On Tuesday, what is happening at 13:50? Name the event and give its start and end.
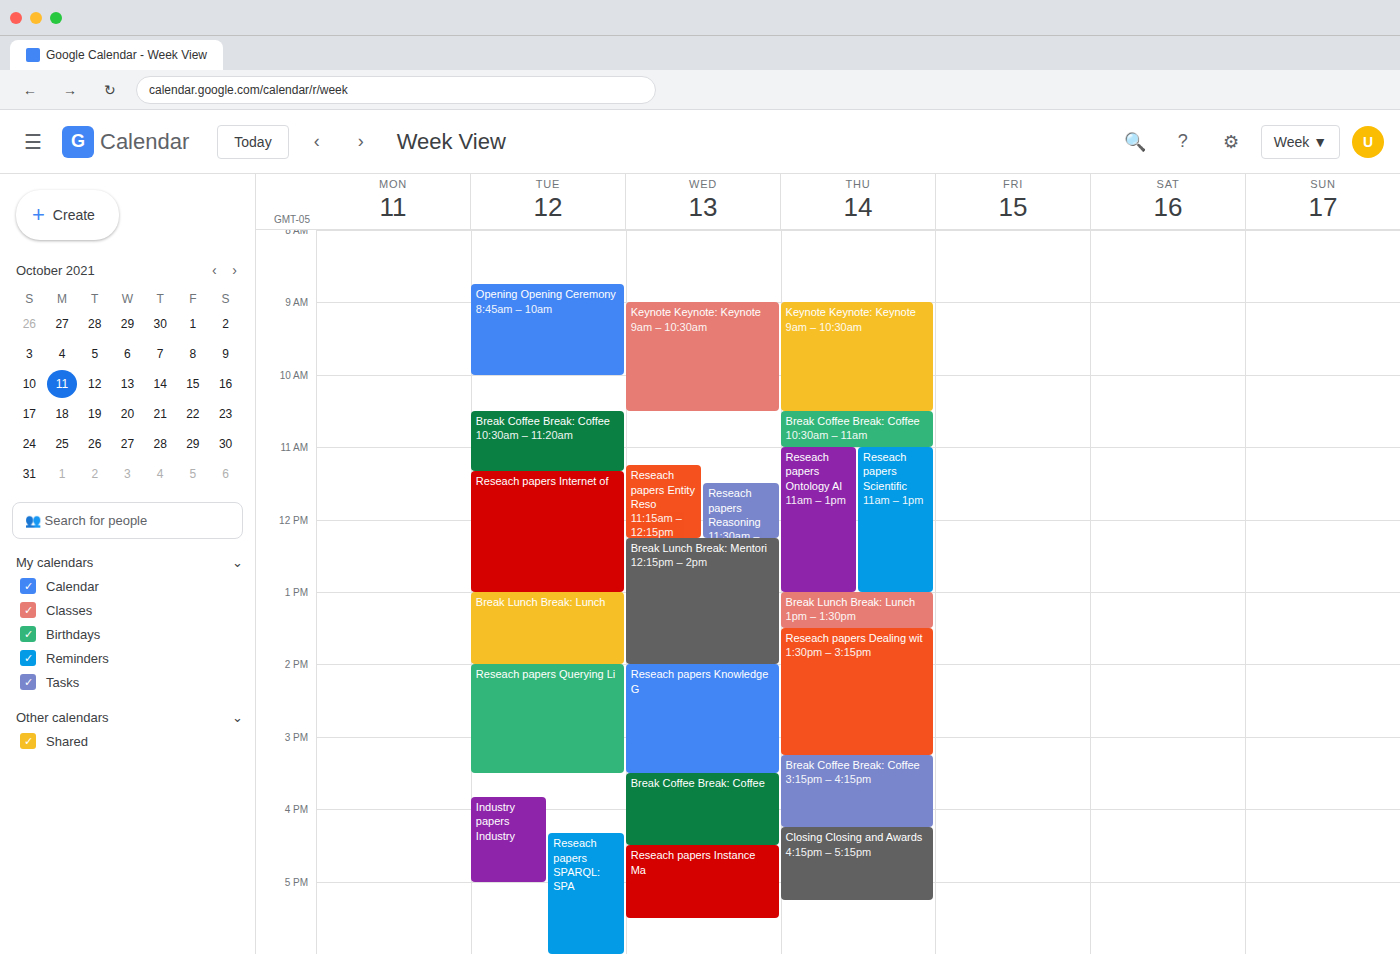
"Break Lunch Break: Lunch", 13:00 to 14:00